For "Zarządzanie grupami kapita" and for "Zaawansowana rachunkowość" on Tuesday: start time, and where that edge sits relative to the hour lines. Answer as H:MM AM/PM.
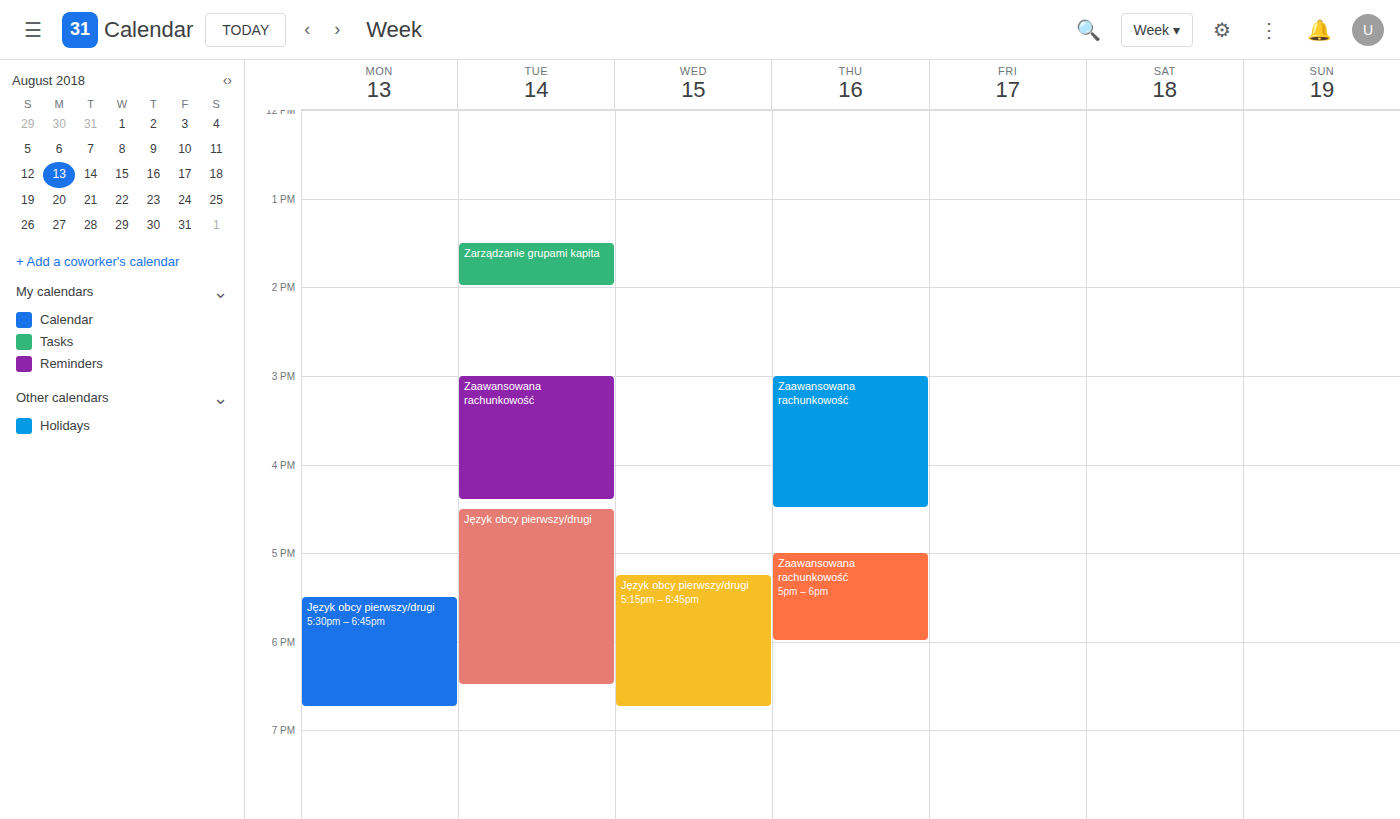
"Zarządzanie grupami kapita": 1:30 PM, halfway between the 1 PM and 2 PM lines. "Zaawansowana rachunkowość": 3:00 PM, exactly on the 3 PM line.